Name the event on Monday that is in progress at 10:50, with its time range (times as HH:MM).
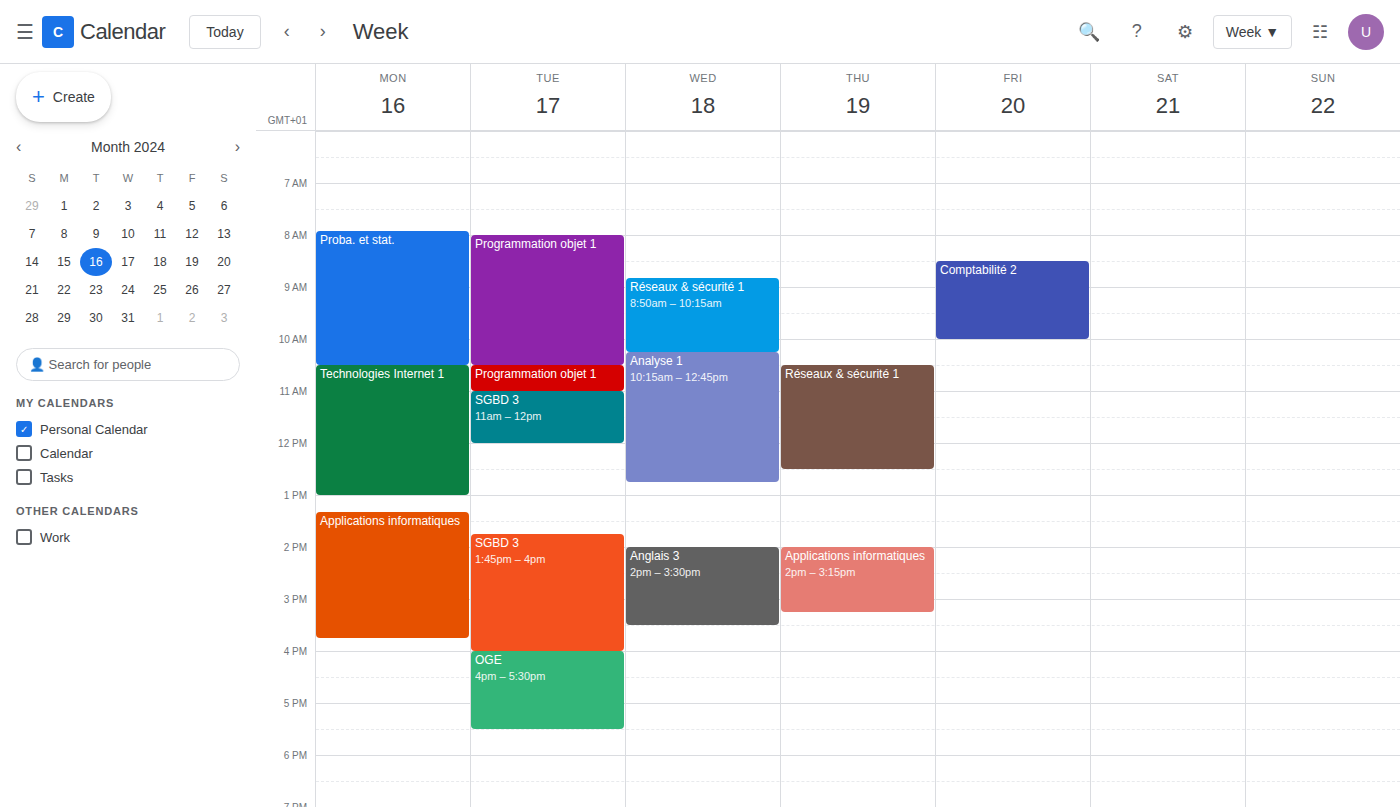
"Technologies Internet 1", 10:30 to 13:00